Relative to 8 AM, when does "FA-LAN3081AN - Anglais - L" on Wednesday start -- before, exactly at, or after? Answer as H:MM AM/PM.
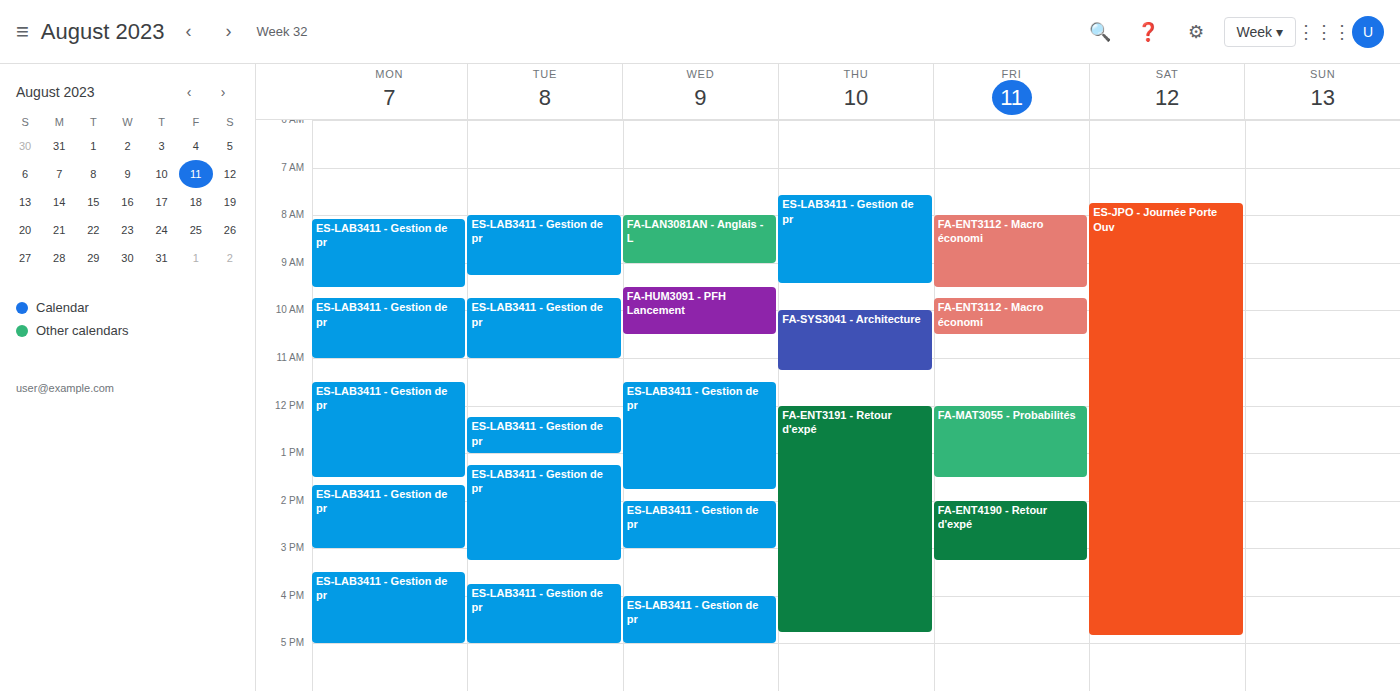
8:00 AM -- exactly at 8 AM, on the 8 AM line.